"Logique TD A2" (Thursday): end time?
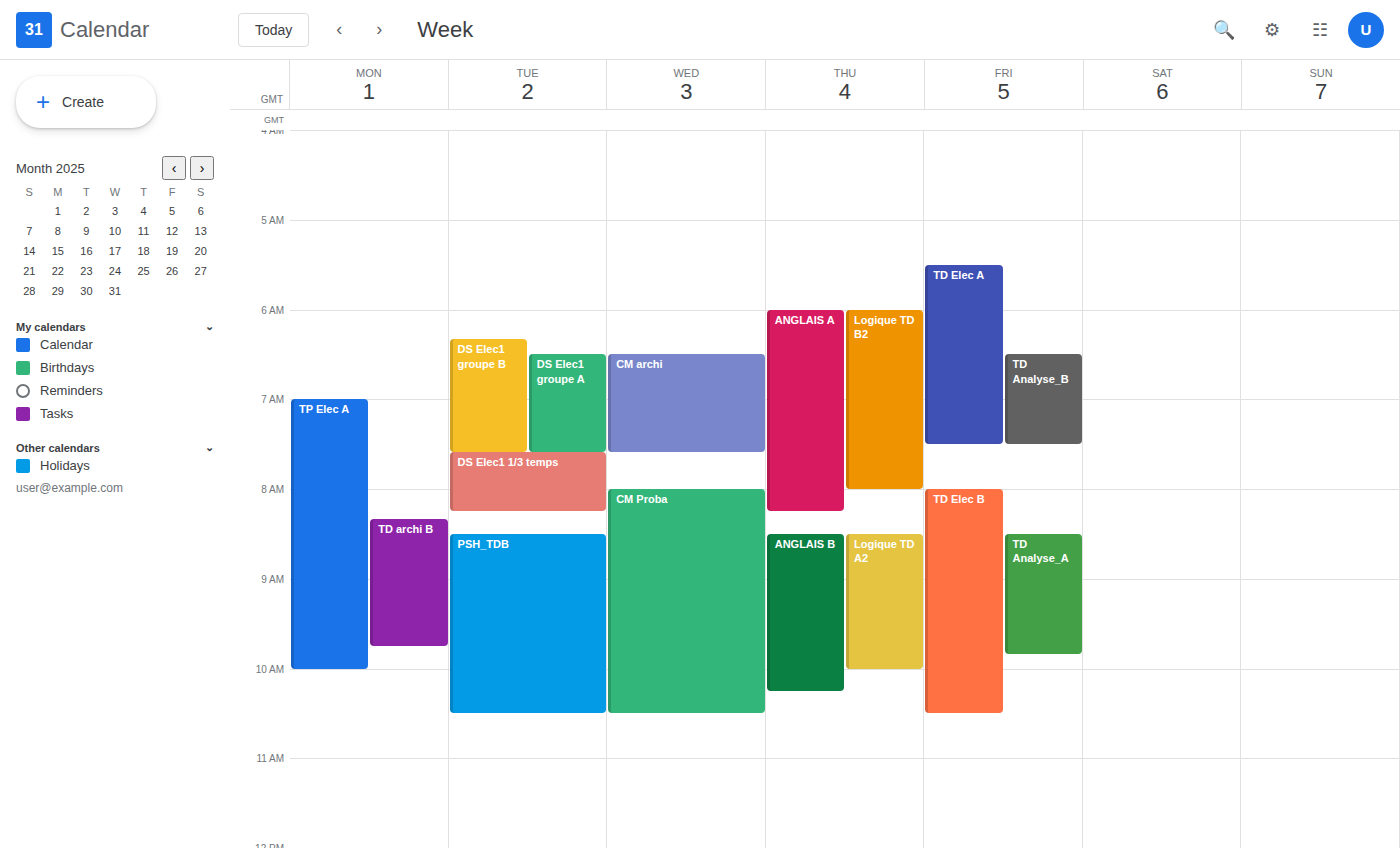
10:00 AM